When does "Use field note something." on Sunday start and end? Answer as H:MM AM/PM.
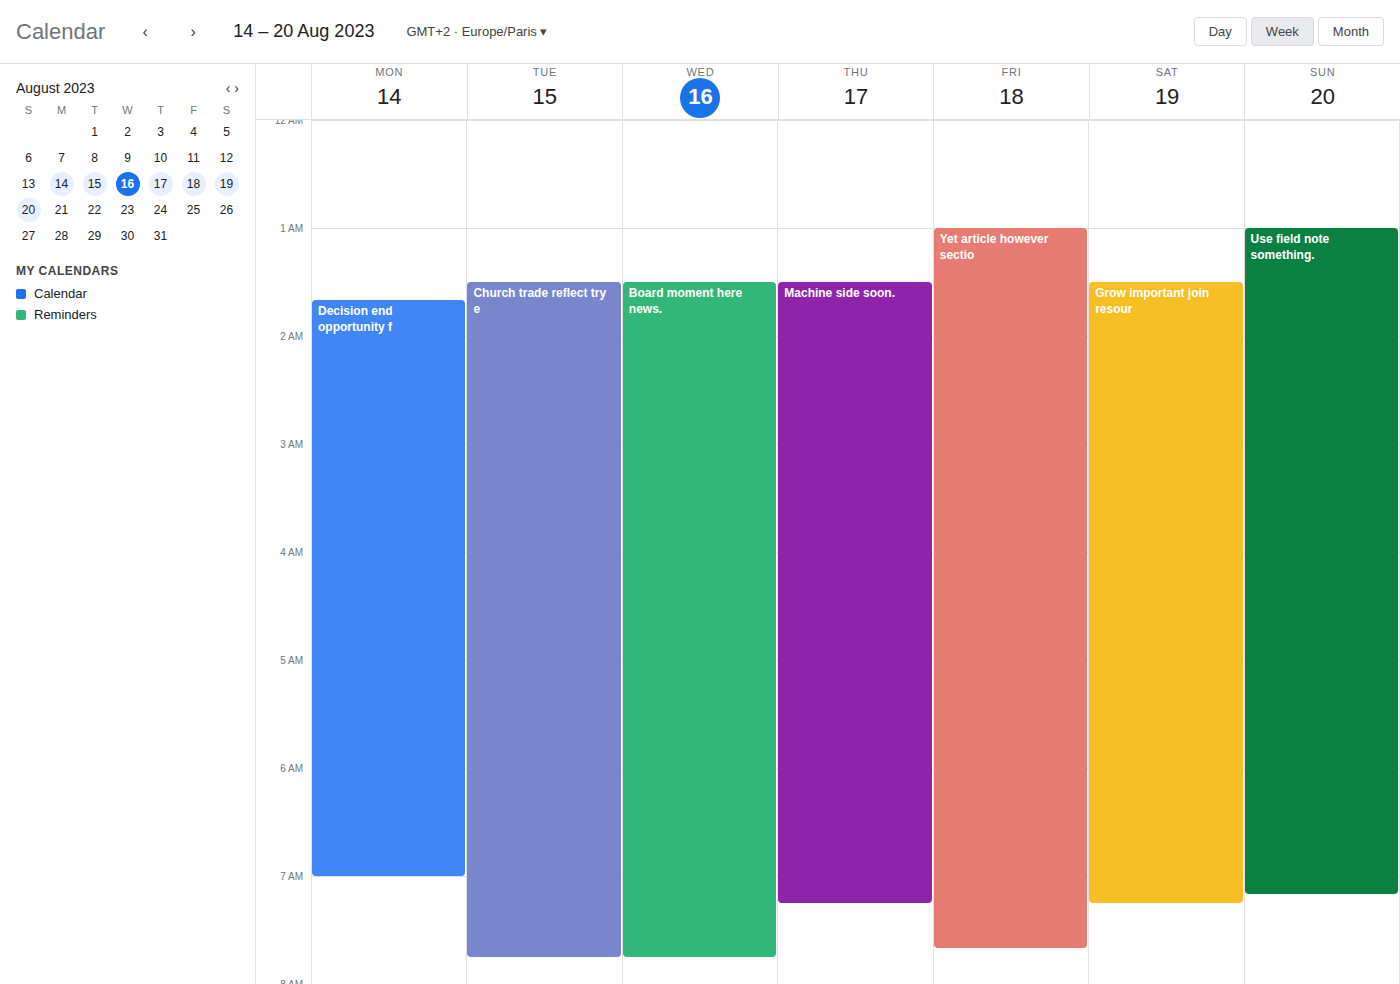
1:00 AM to 7:10 AM